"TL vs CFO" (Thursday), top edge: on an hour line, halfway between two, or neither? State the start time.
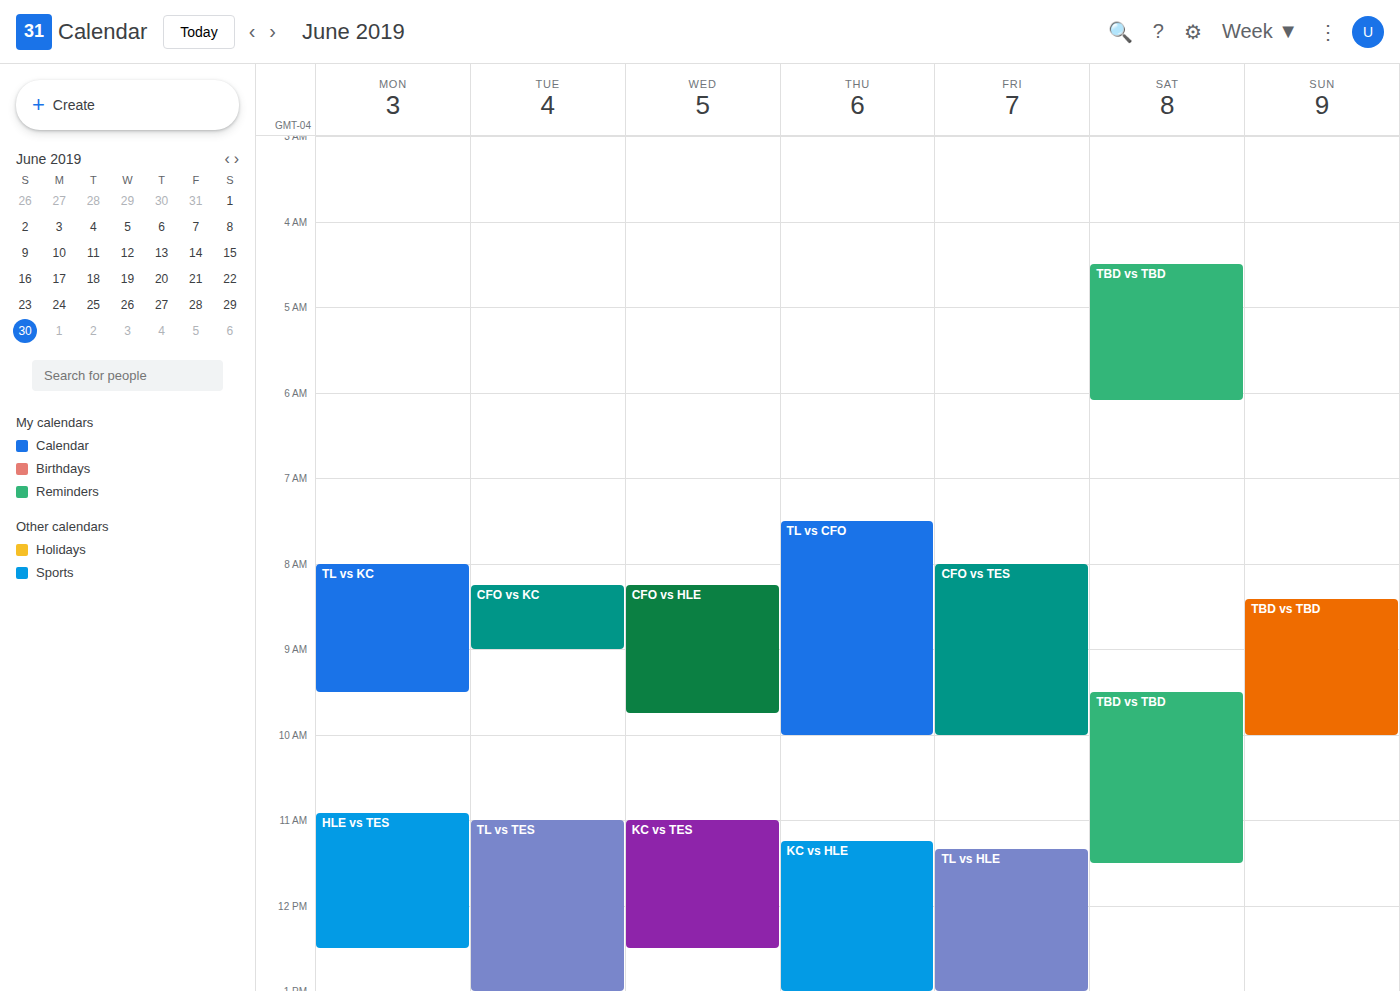
7:30 AM -- halfway between the 7 AM and 8 AM lines.